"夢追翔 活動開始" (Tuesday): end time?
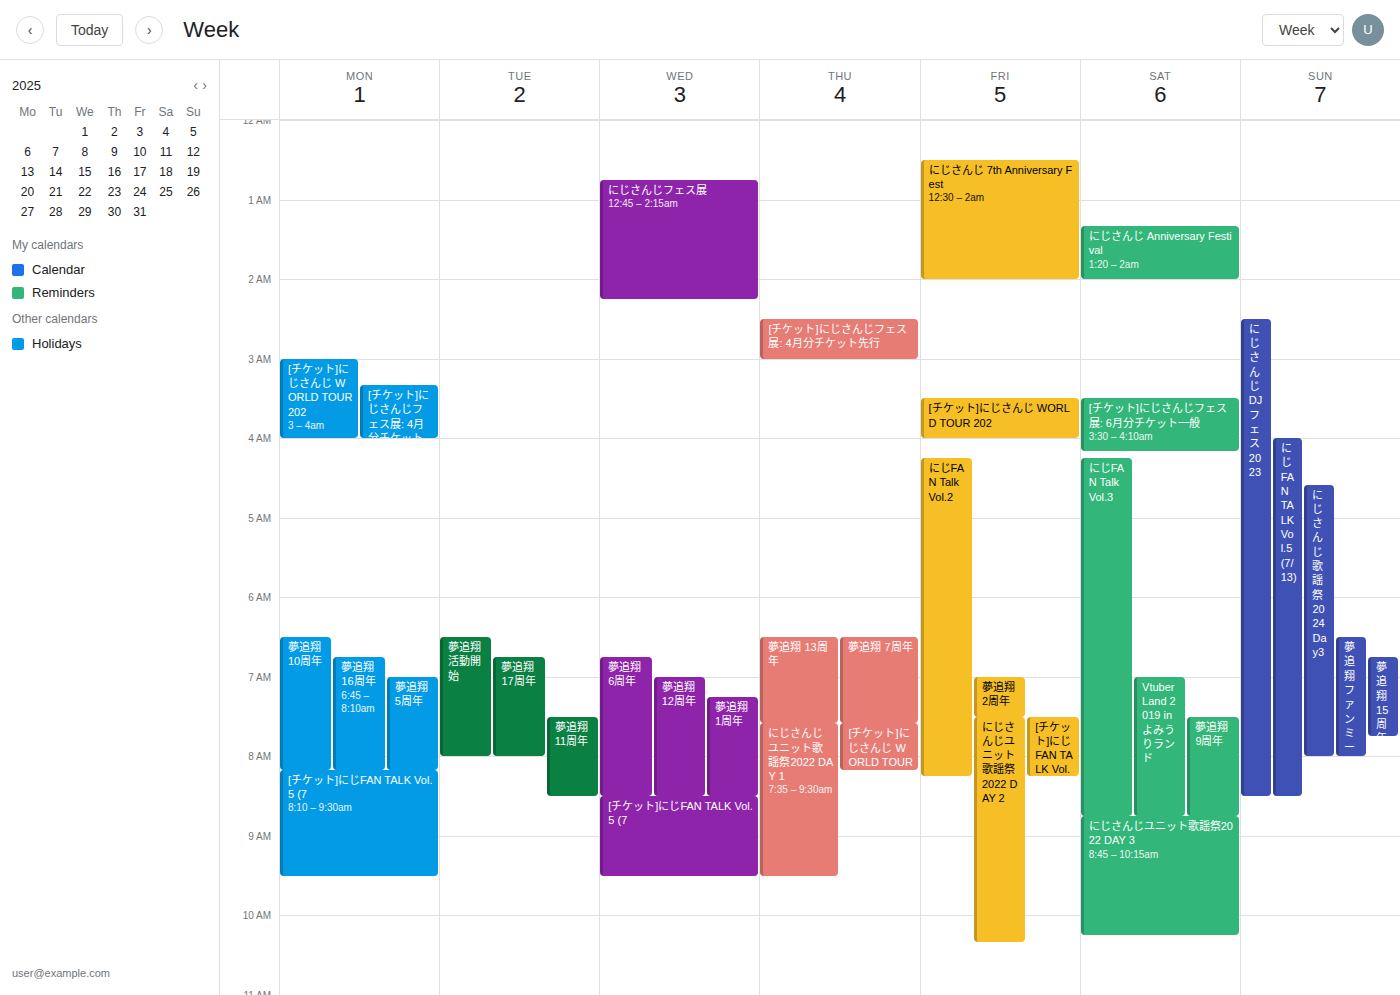
8:00 AM